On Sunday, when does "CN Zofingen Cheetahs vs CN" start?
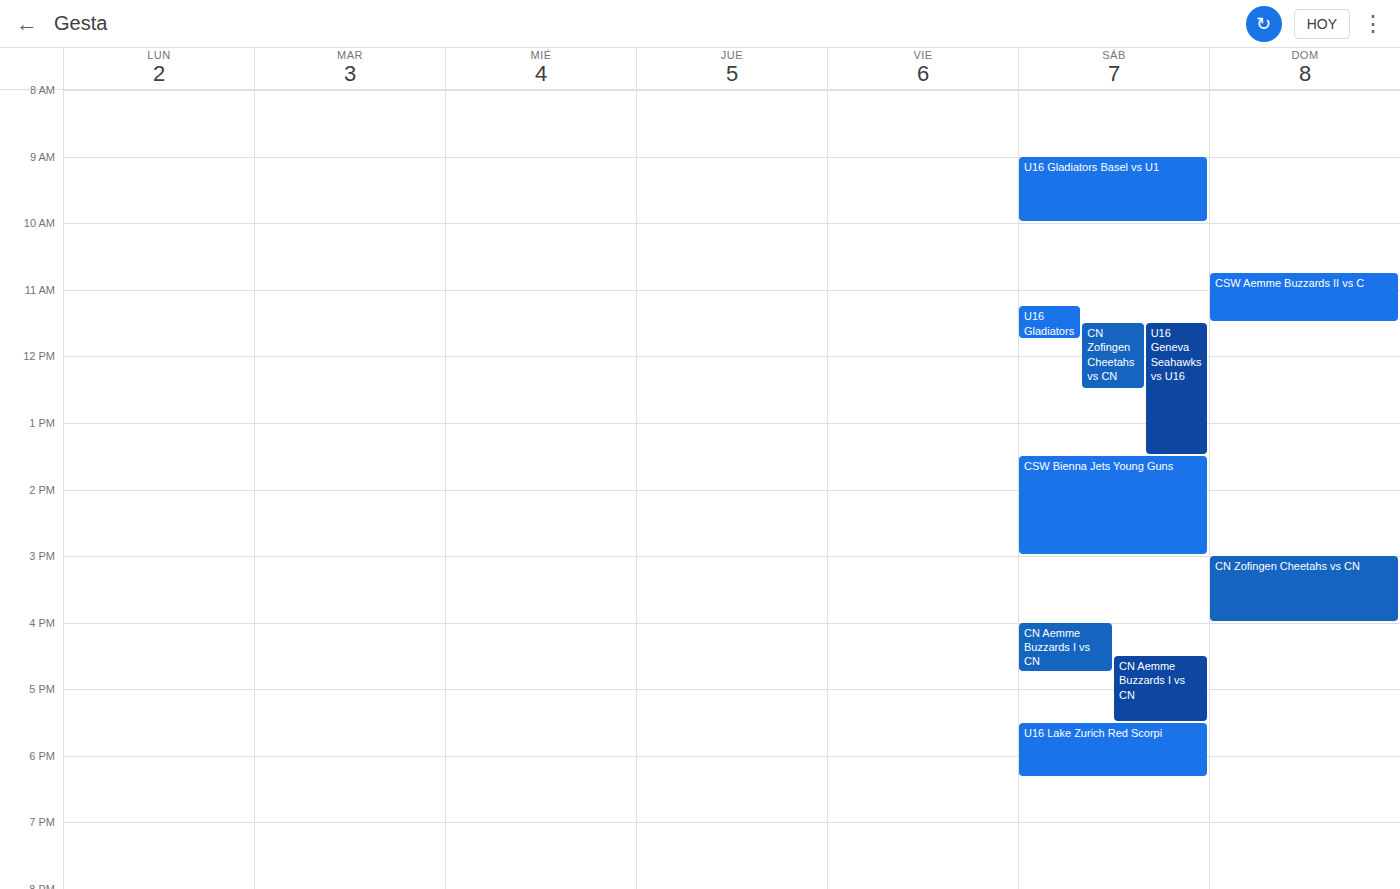
3:00 PM